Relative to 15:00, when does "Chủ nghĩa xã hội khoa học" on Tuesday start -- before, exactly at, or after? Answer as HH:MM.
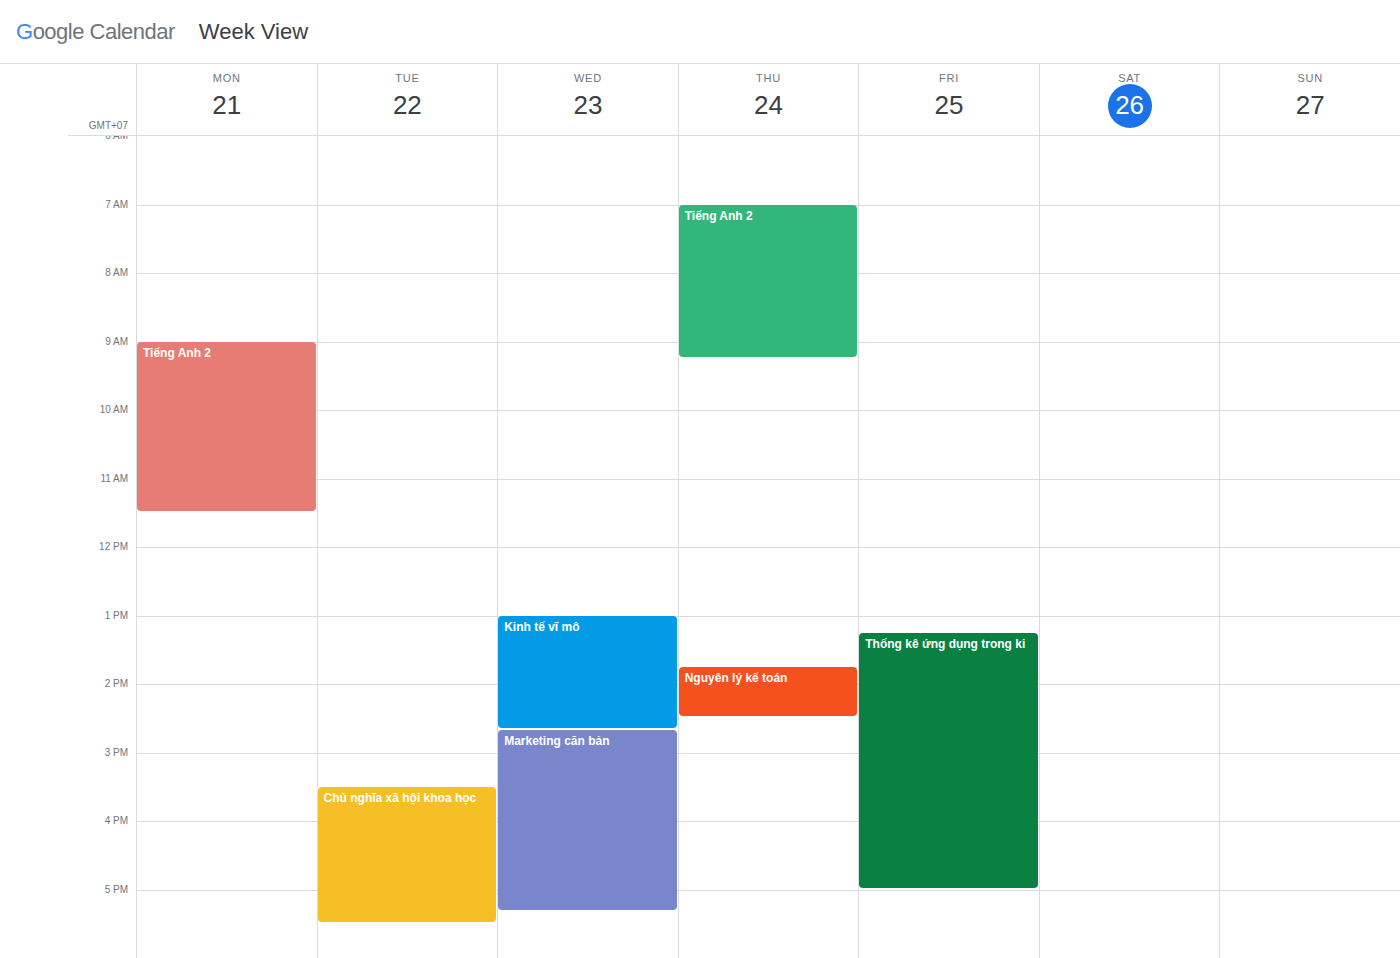
15:30 -- after 15:00, 30 minutes below the 15:00 line.